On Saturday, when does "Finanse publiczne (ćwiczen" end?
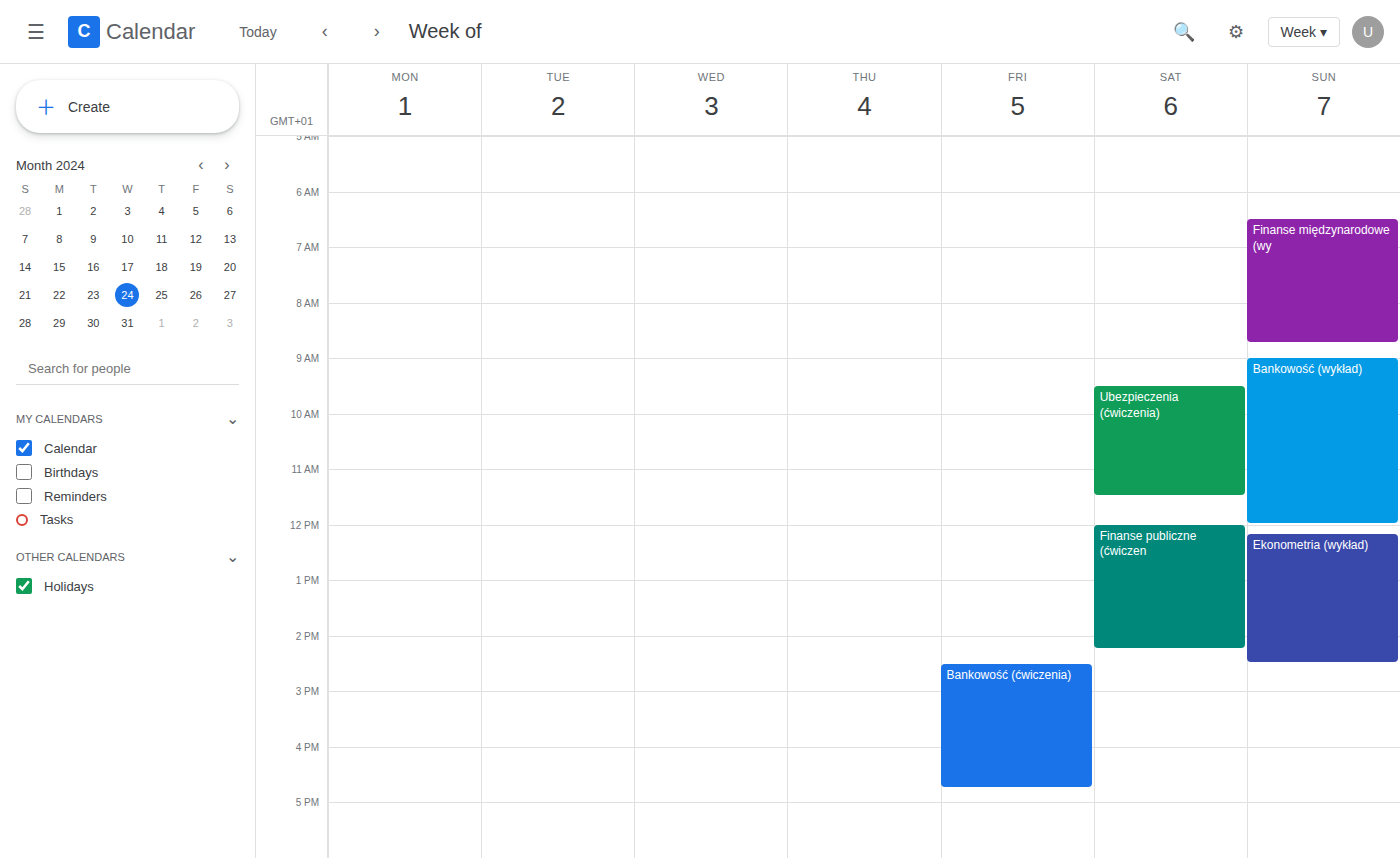
14:15